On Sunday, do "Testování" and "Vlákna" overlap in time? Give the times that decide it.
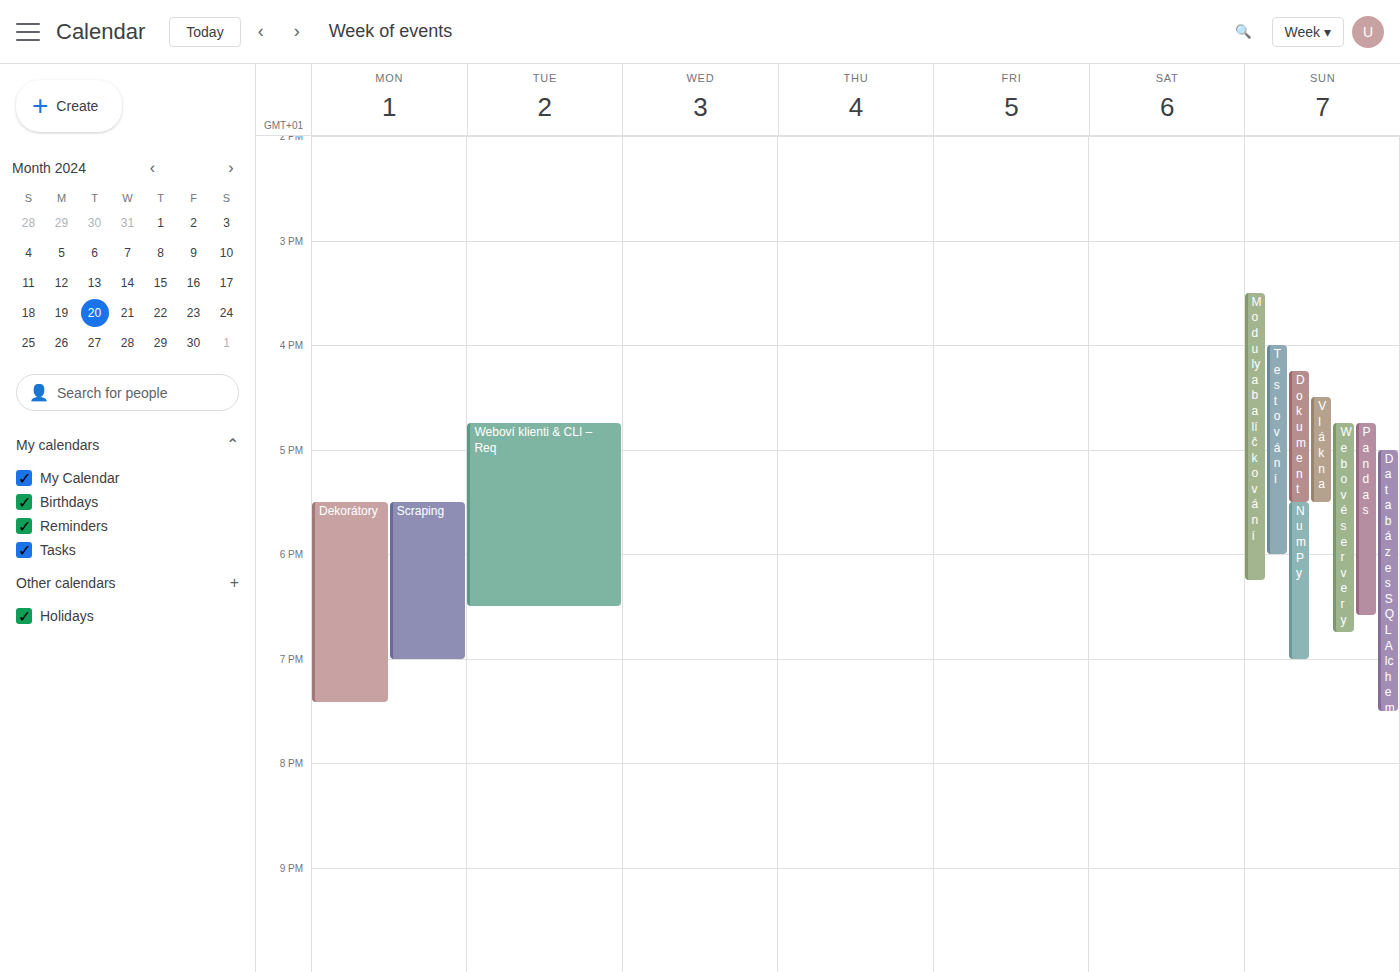
"Vlákna" runs 4:30 PM to 5:30 PM, inside "Testování" -- they overlap.